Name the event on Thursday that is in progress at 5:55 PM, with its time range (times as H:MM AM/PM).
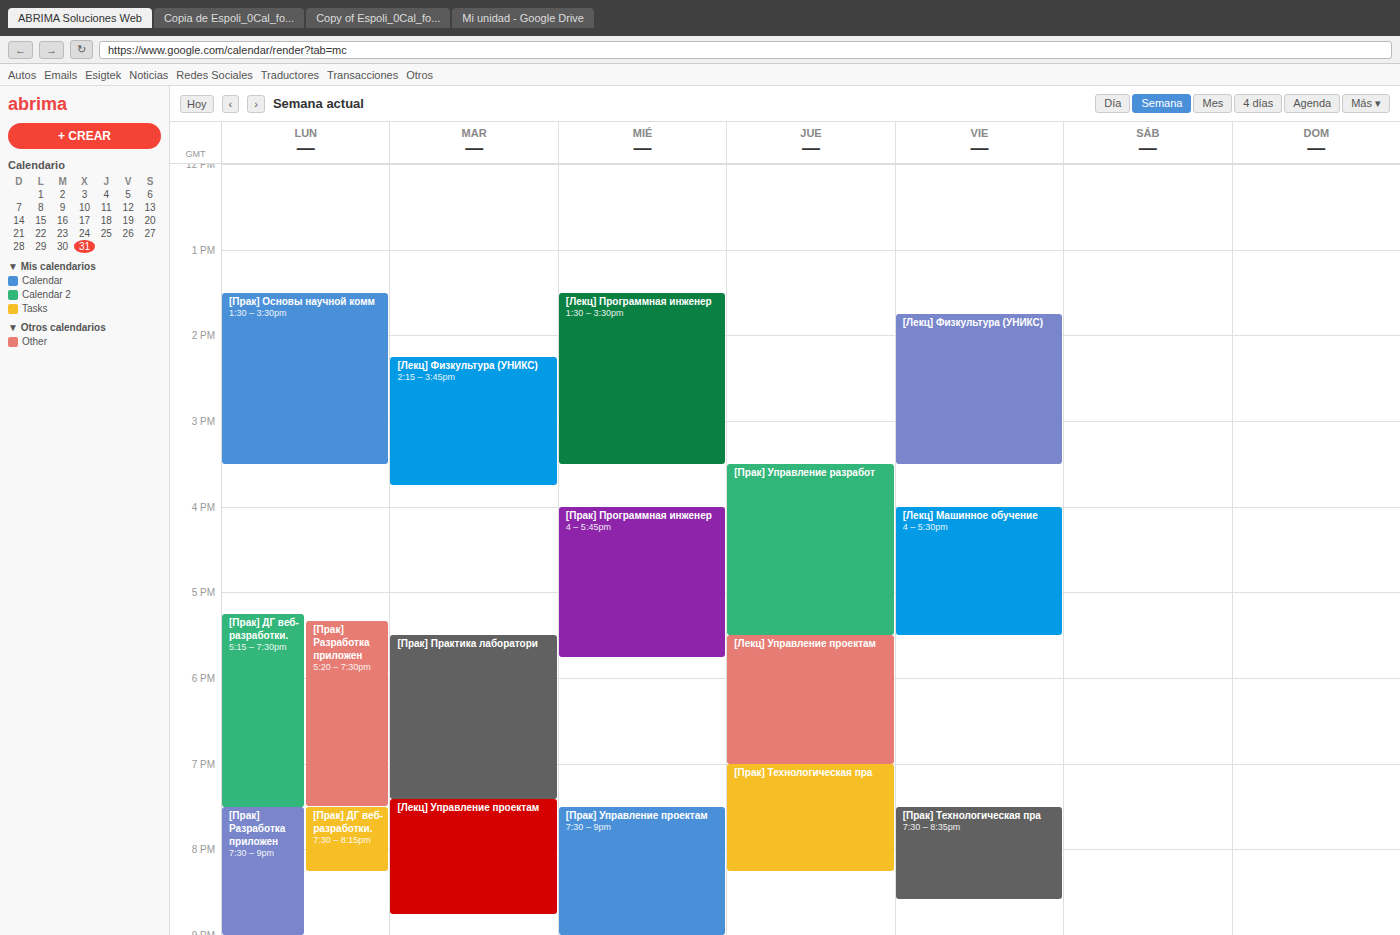
"[Лекц] Управление проектам", 5:30 PM to 7:00 PM